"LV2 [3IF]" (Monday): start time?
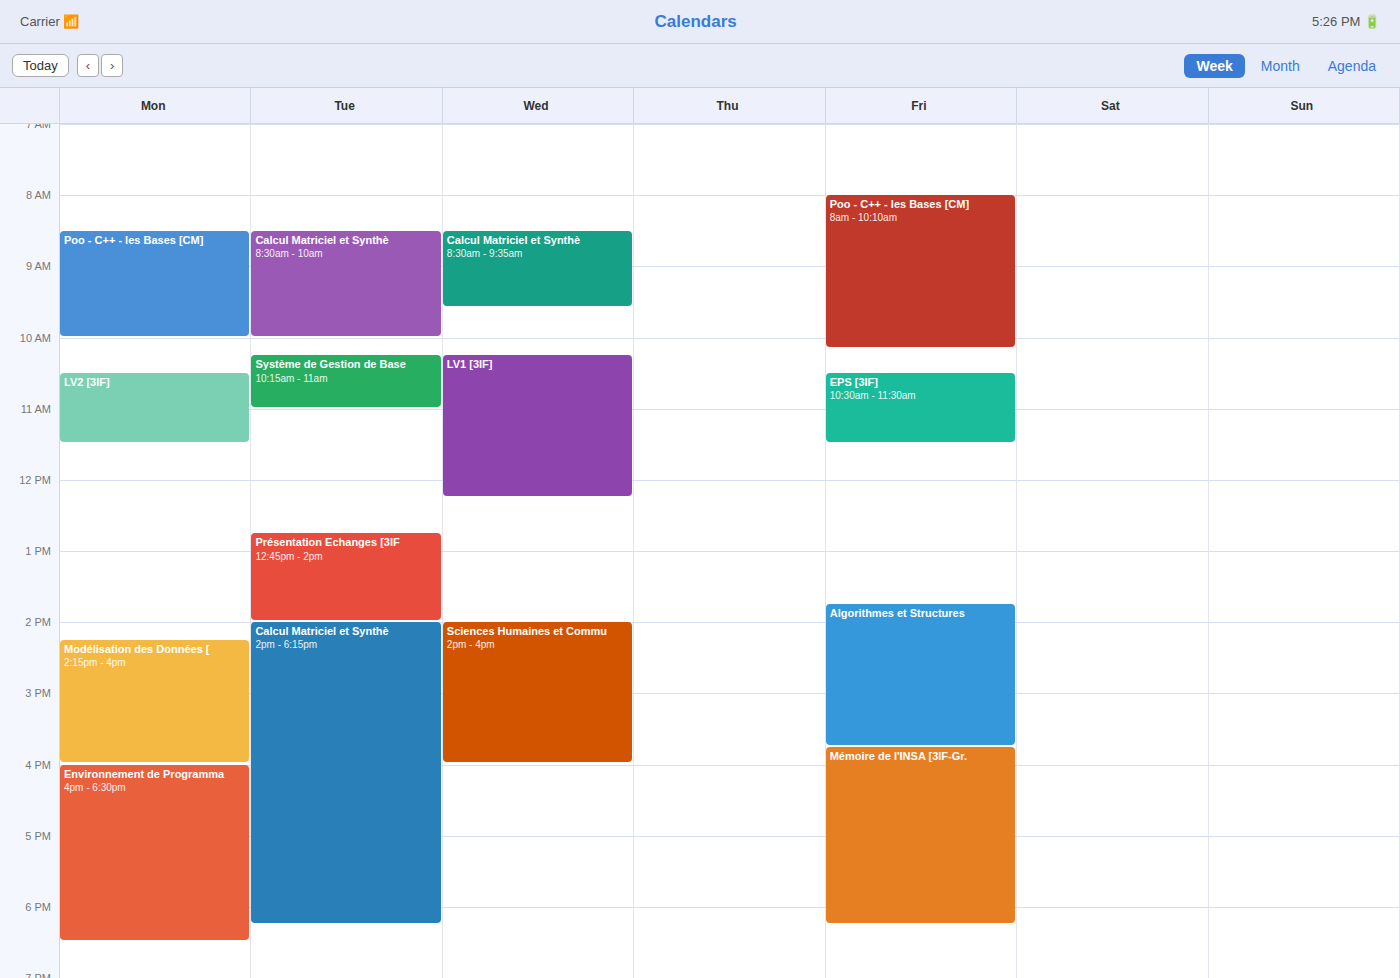
10:30 AM